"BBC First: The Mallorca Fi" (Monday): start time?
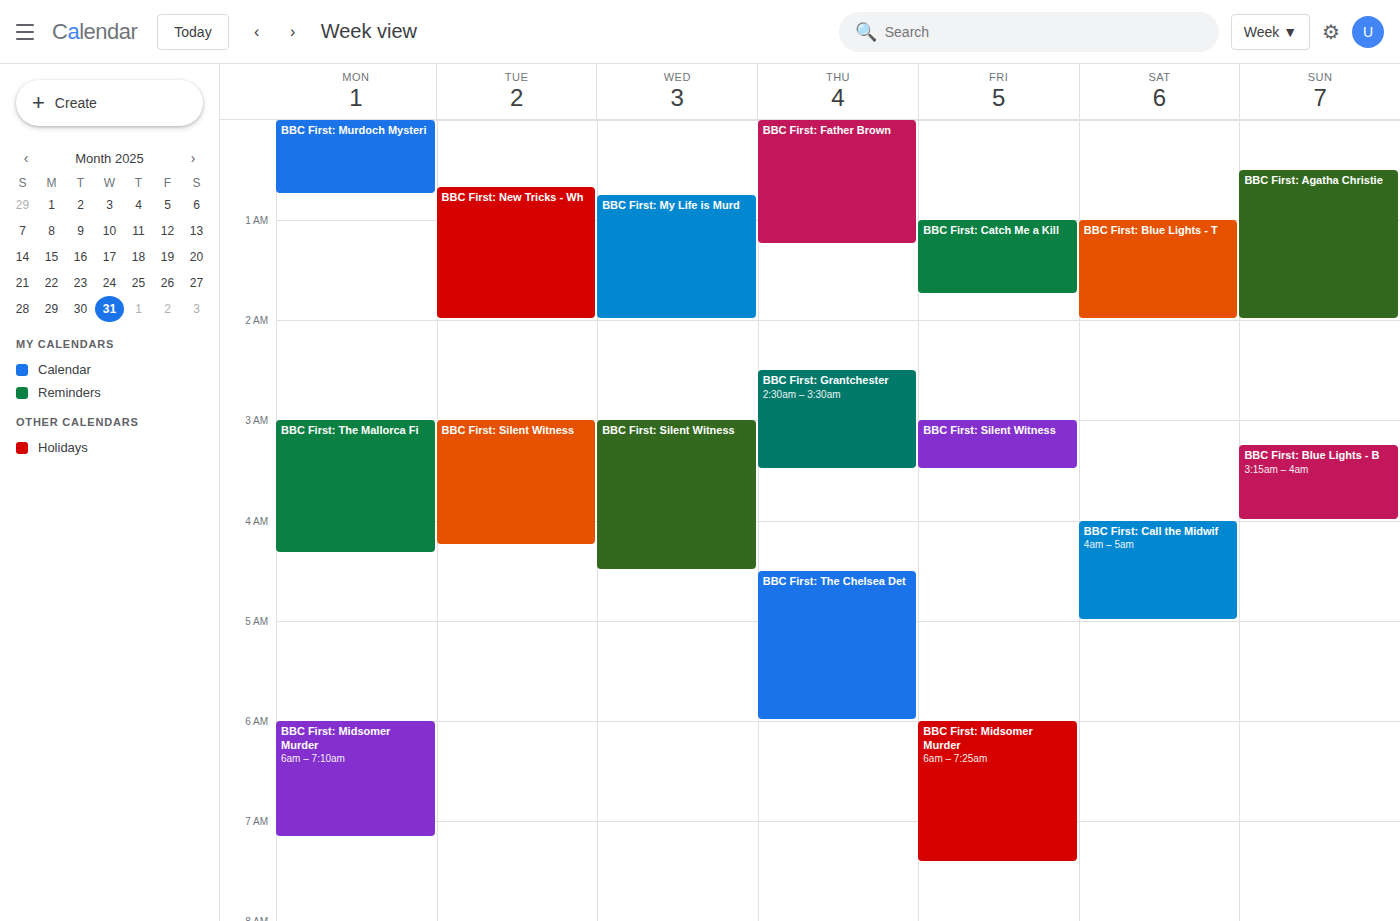
03:00